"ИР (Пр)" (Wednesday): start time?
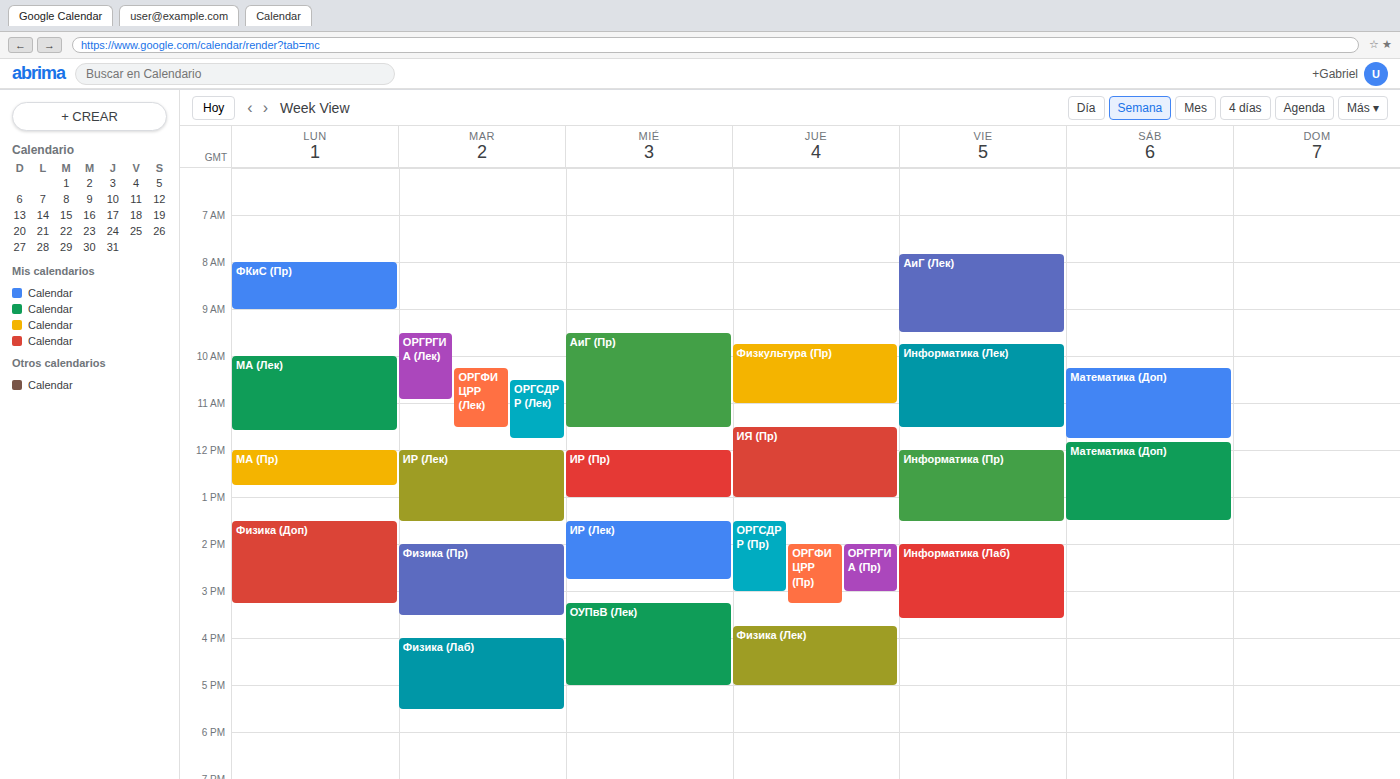
12:00 PM